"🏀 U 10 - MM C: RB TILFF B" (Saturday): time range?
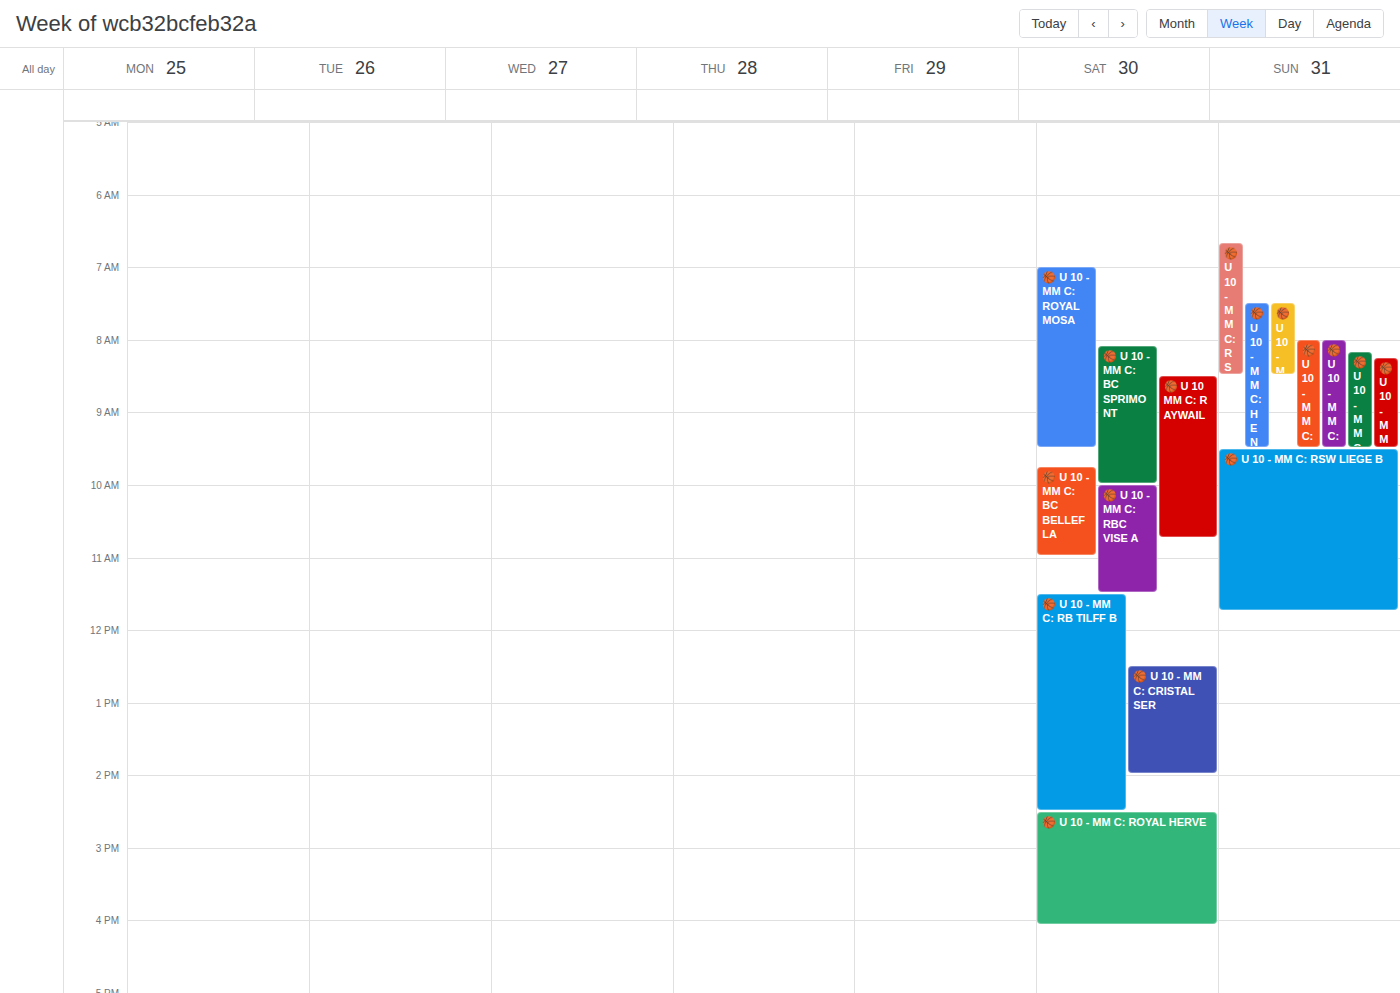
11:30 AM to 2:30 PM